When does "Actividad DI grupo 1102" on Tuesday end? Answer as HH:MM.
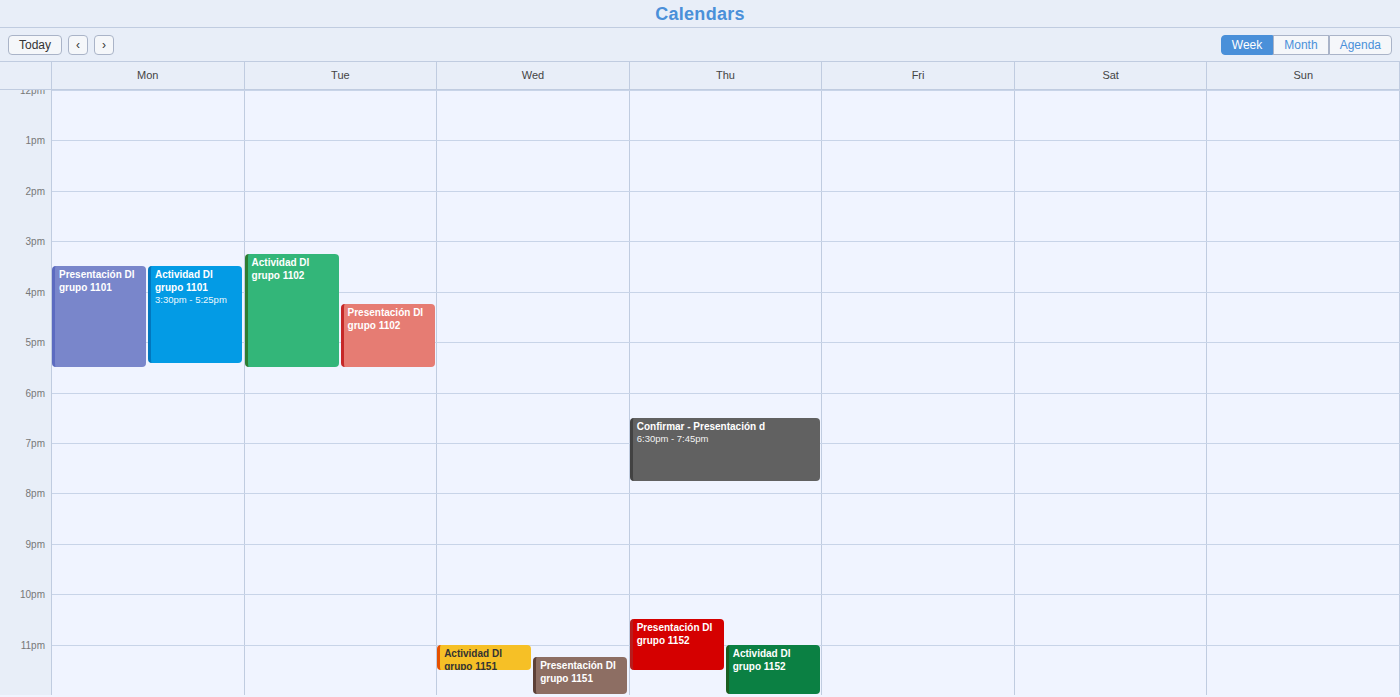
17:30